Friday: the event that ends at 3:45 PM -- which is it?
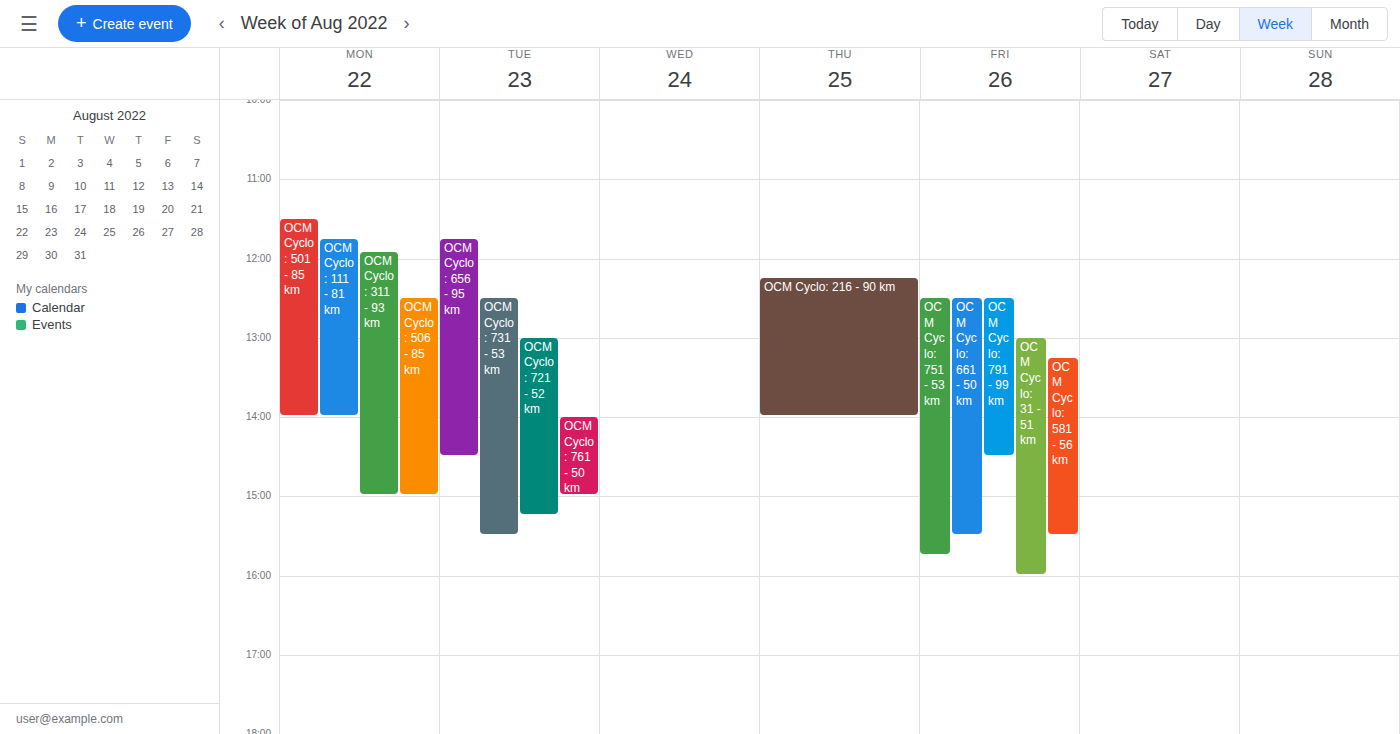
"OCM Cyclo: 751 - 53 km"